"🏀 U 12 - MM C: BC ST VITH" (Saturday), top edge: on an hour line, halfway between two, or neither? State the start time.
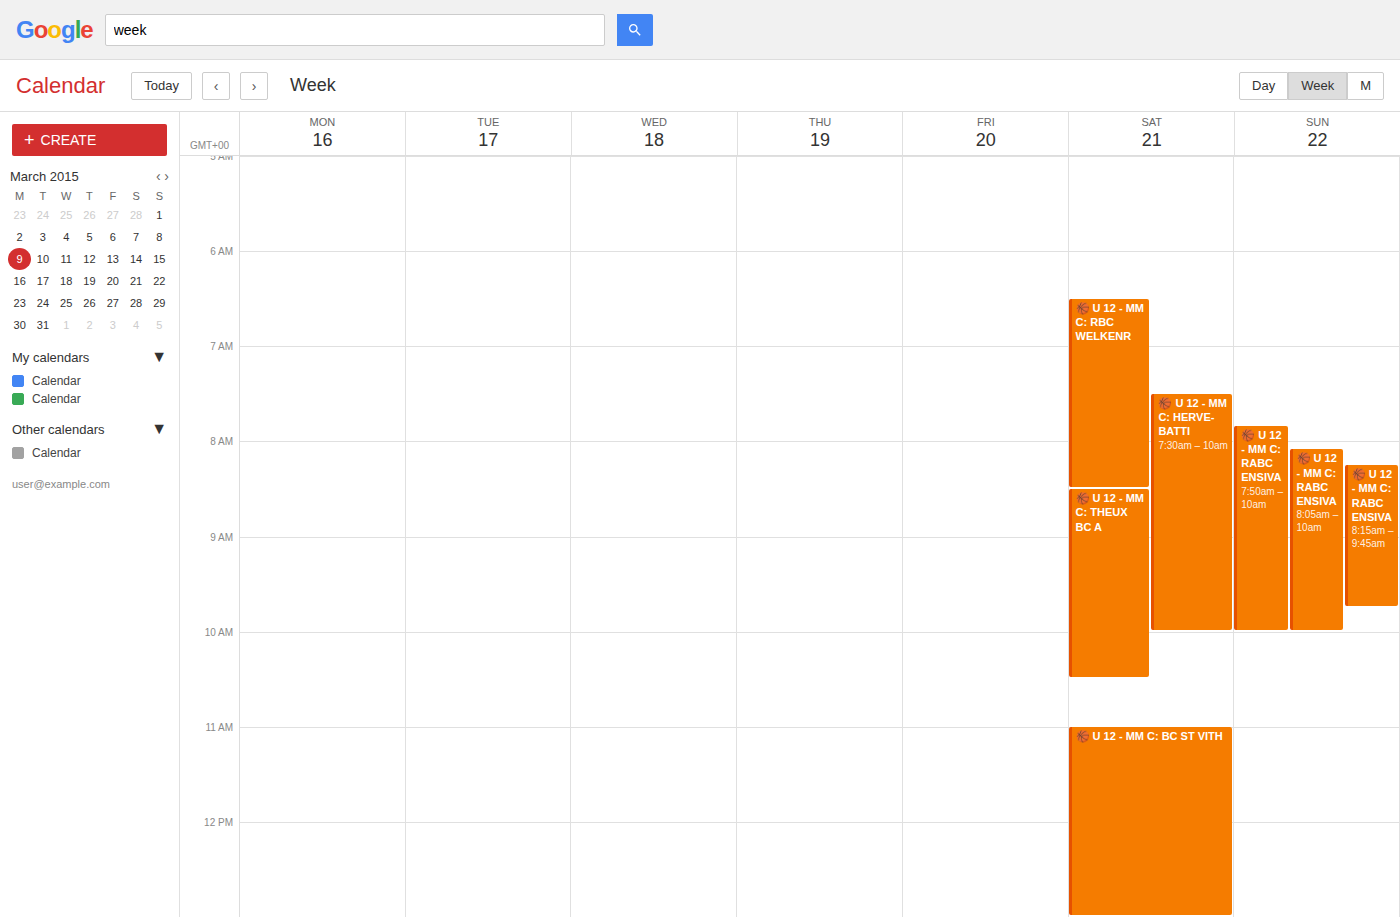
11:00 AM -- exactly on the 11 AM line.